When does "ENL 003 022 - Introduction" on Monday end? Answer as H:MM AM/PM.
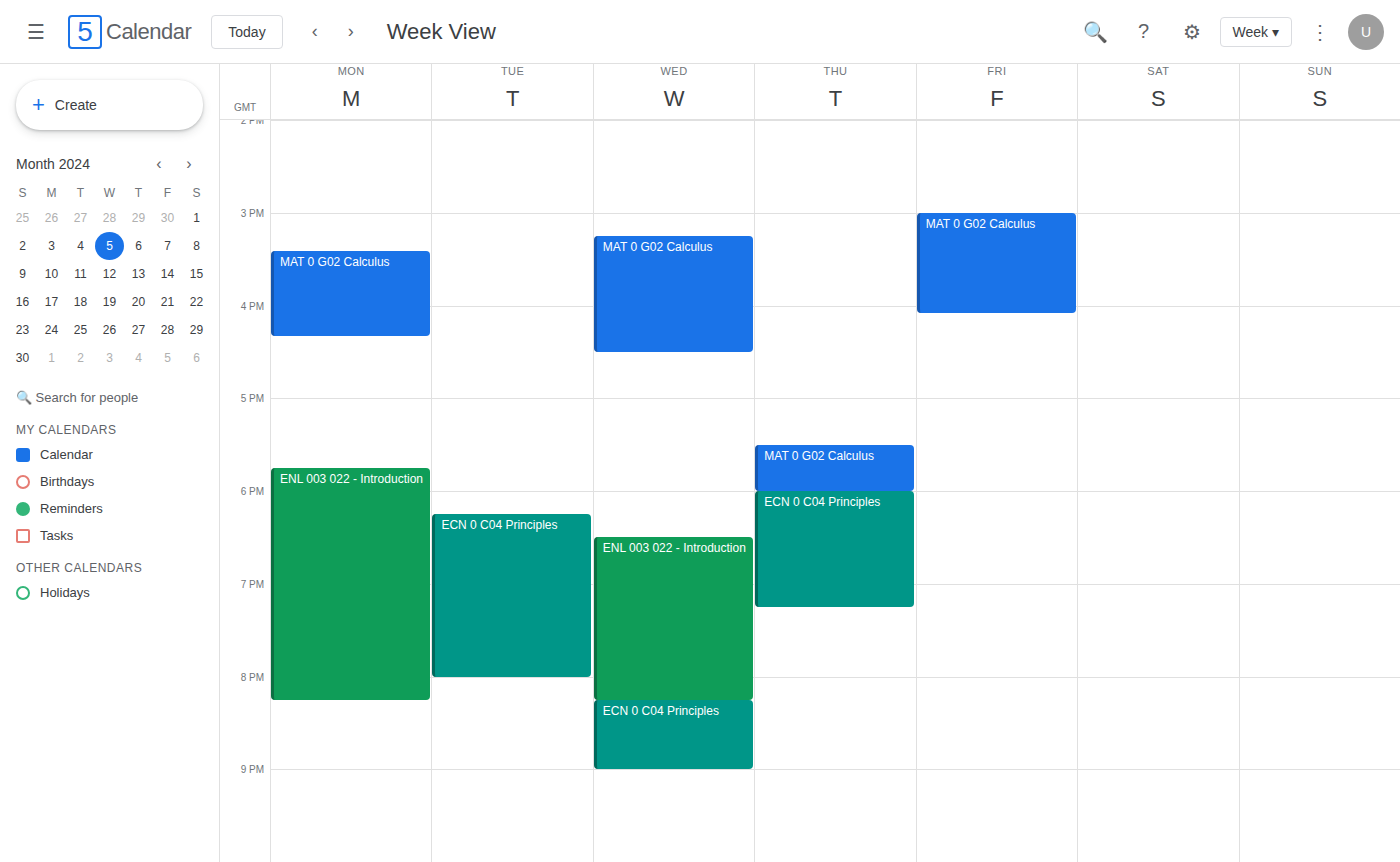
8:15 PM